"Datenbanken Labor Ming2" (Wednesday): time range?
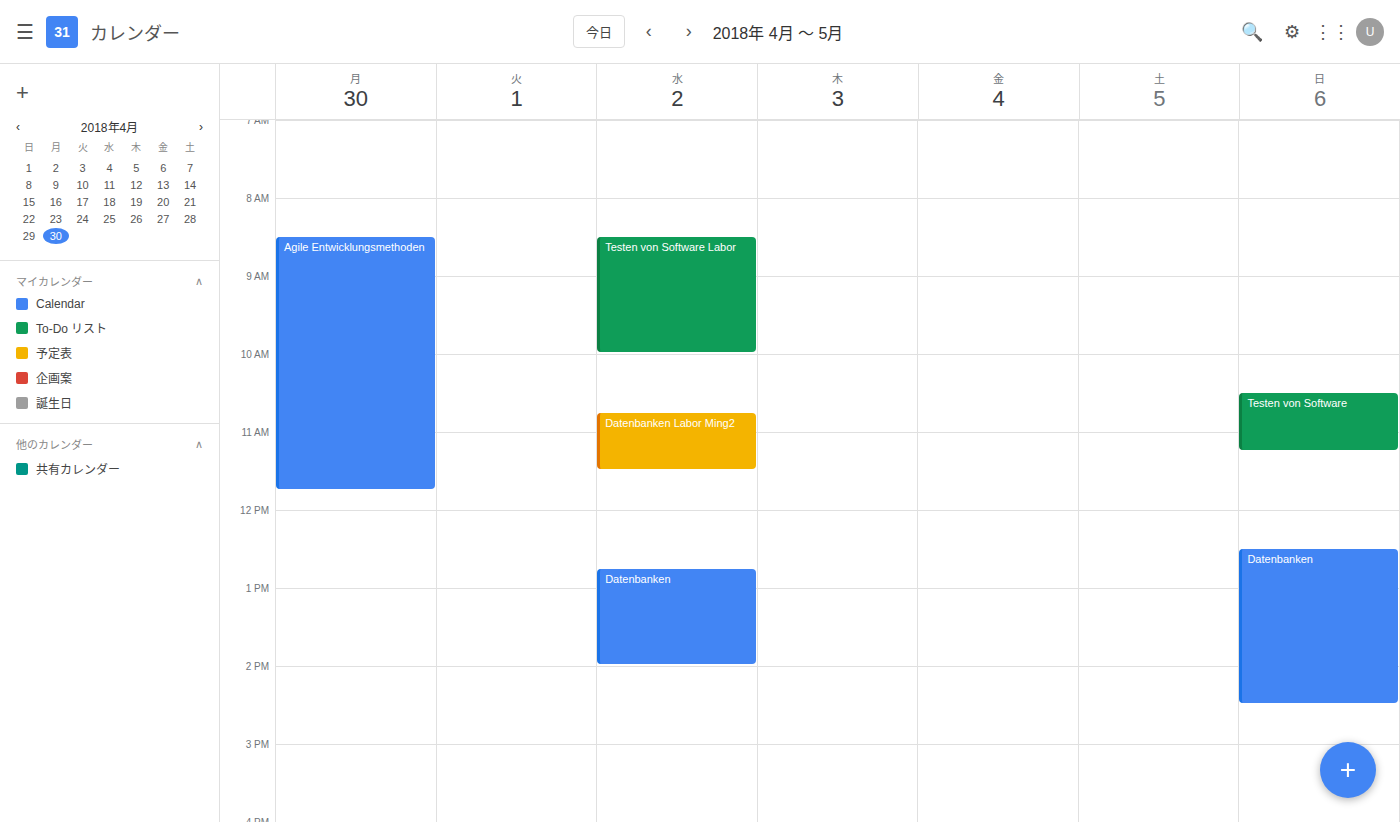
10:45 AM to 11:30 AM